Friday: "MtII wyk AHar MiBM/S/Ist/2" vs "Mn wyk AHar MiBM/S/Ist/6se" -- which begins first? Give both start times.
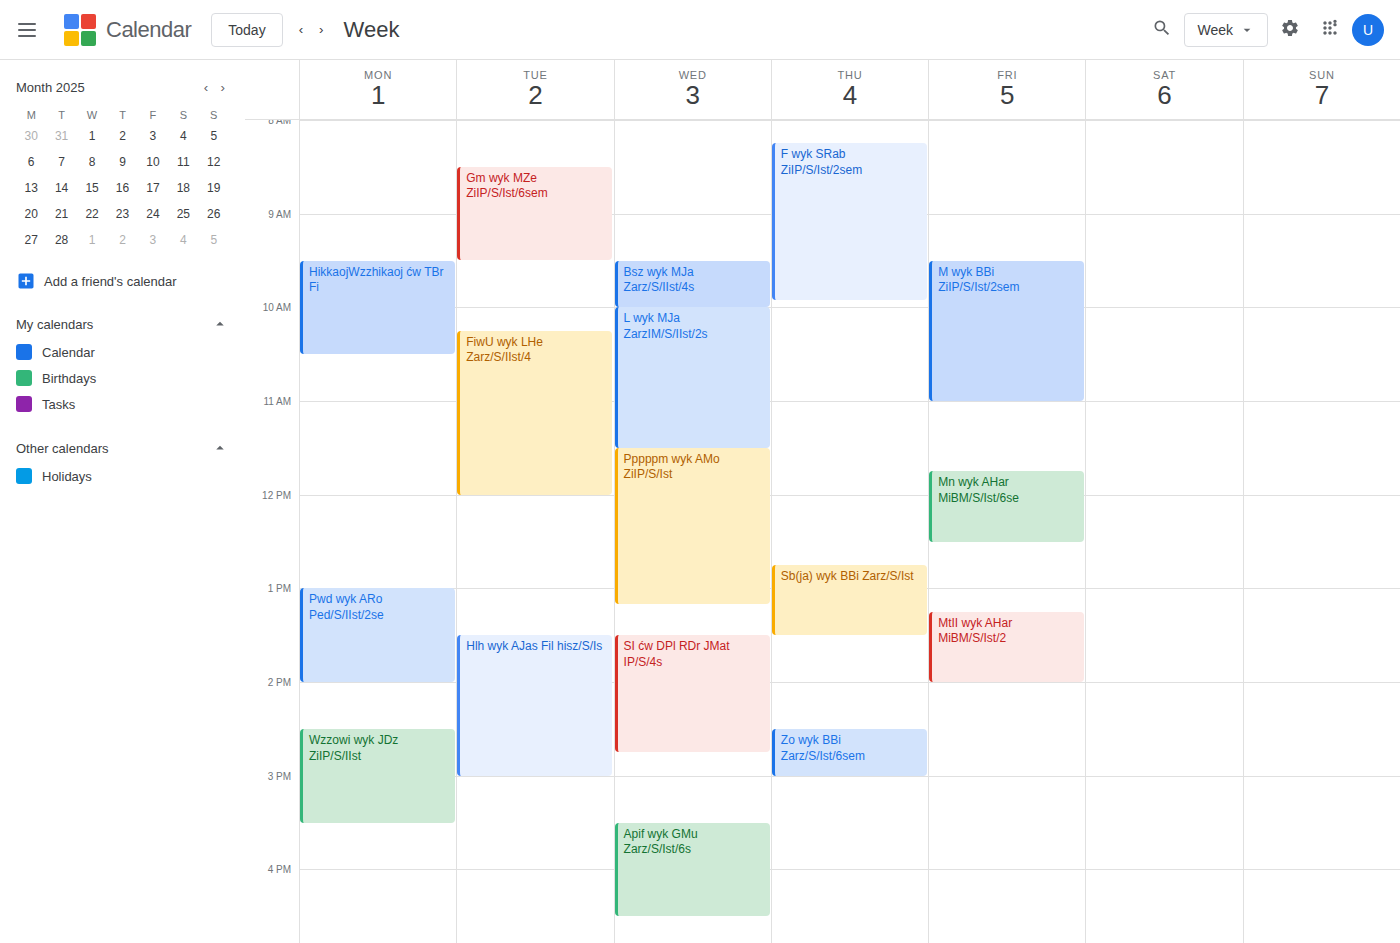
"Mn wyk AHar MiBM/S/Ist/6se" 11:45 AM; "MtII wyk AHar MiBM/S/Ist/2" 1:15 PM.